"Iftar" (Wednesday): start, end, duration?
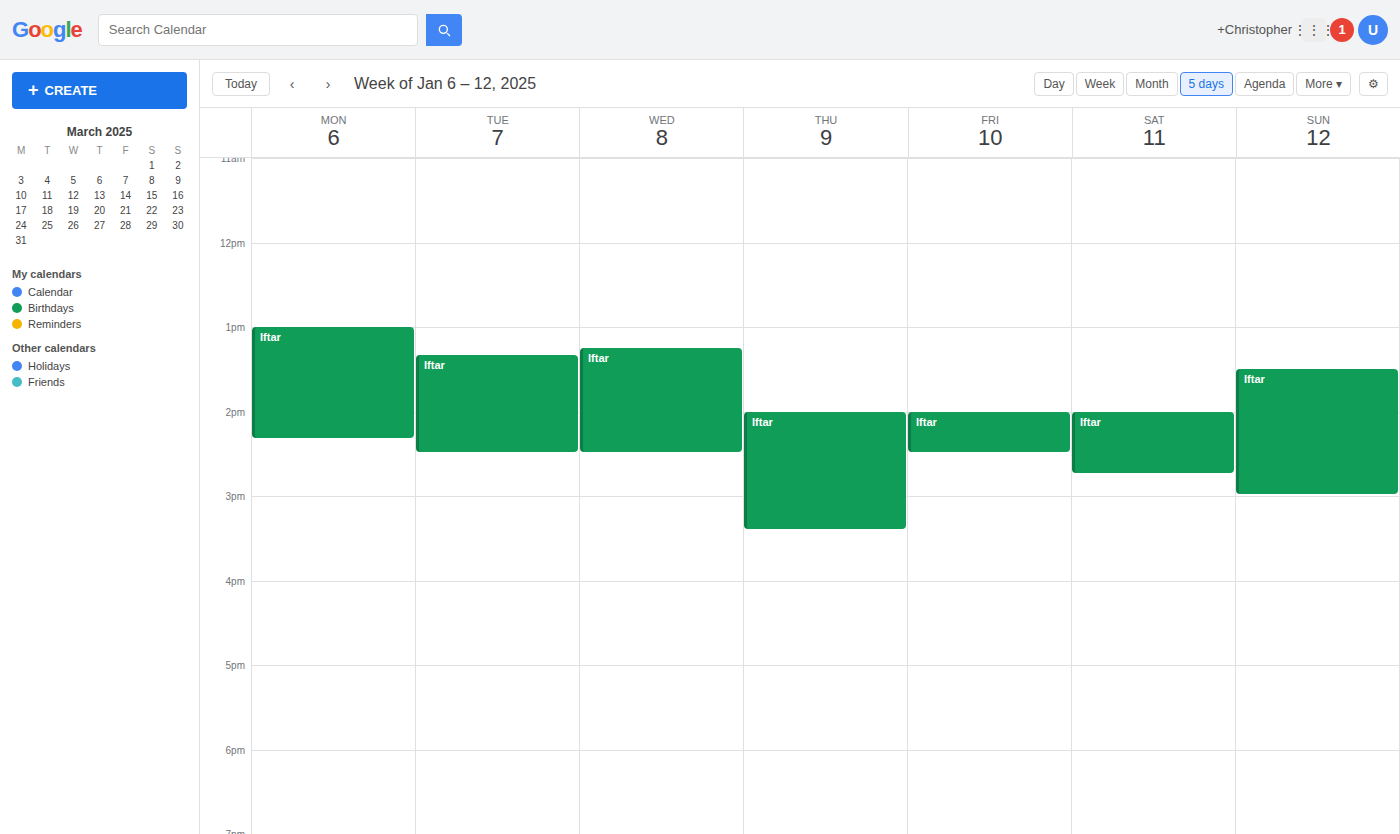
1:15 PM to 2:30 PM, 1 hour 15 minutes